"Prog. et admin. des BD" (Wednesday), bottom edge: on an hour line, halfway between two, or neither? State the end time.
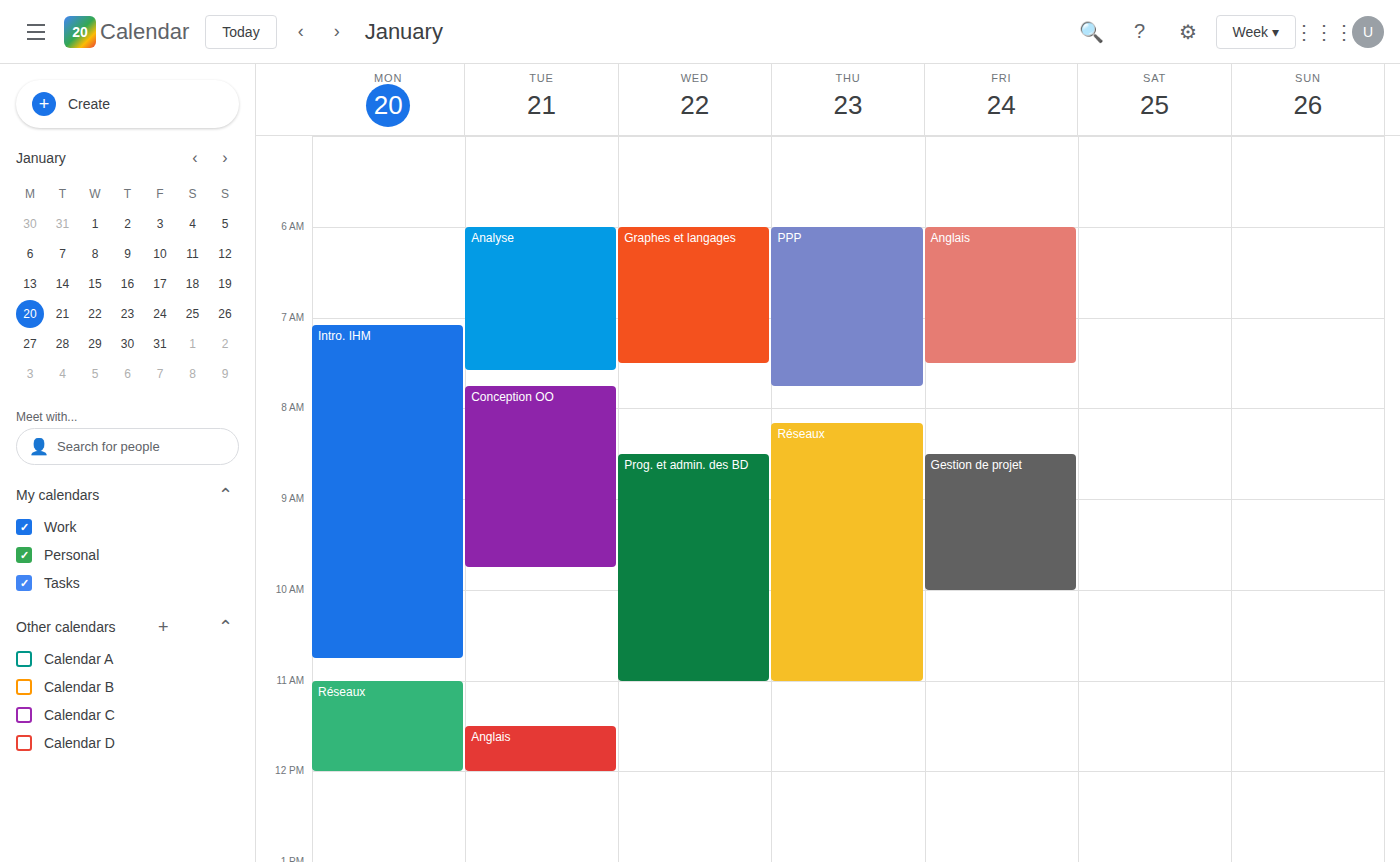
11:00 AM -- exactly on the 11 AM line.